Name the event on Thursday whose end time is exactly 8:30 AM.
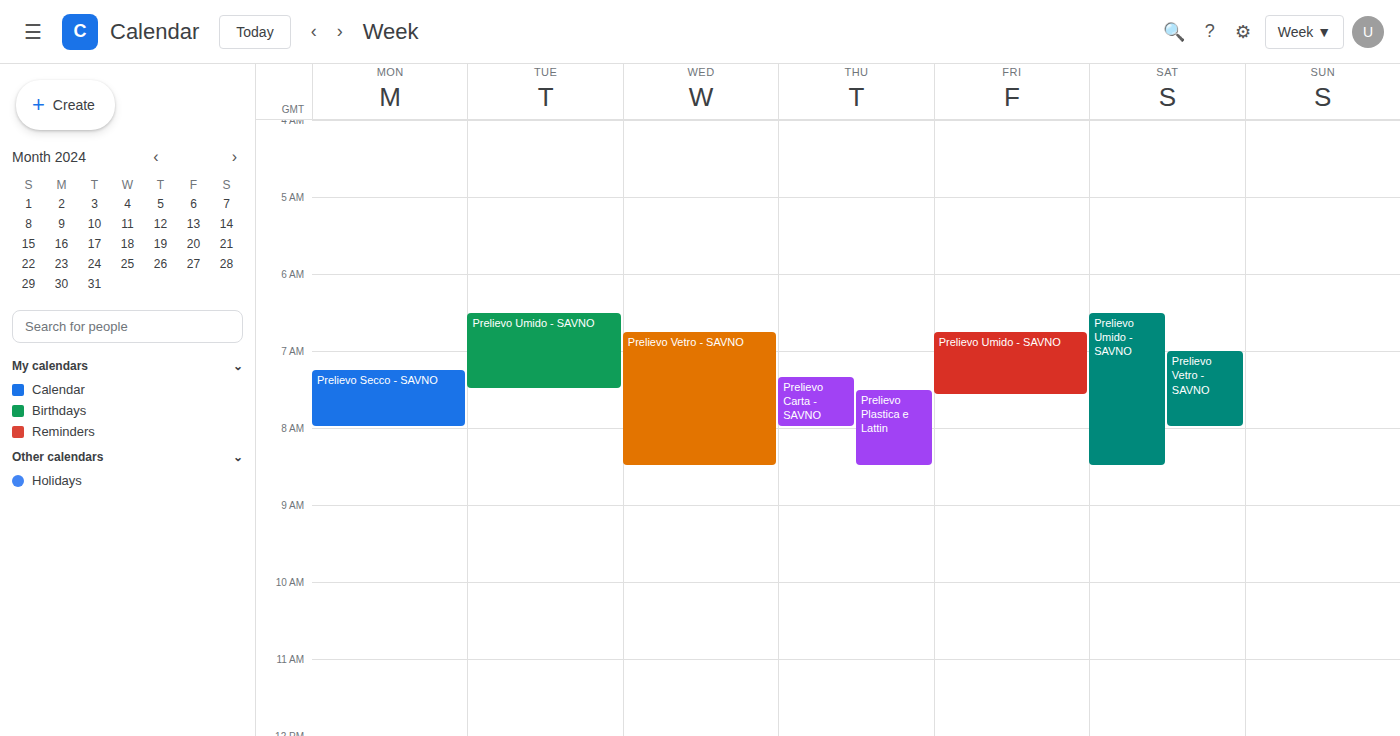
"Prelievo Plastica e Lattin"